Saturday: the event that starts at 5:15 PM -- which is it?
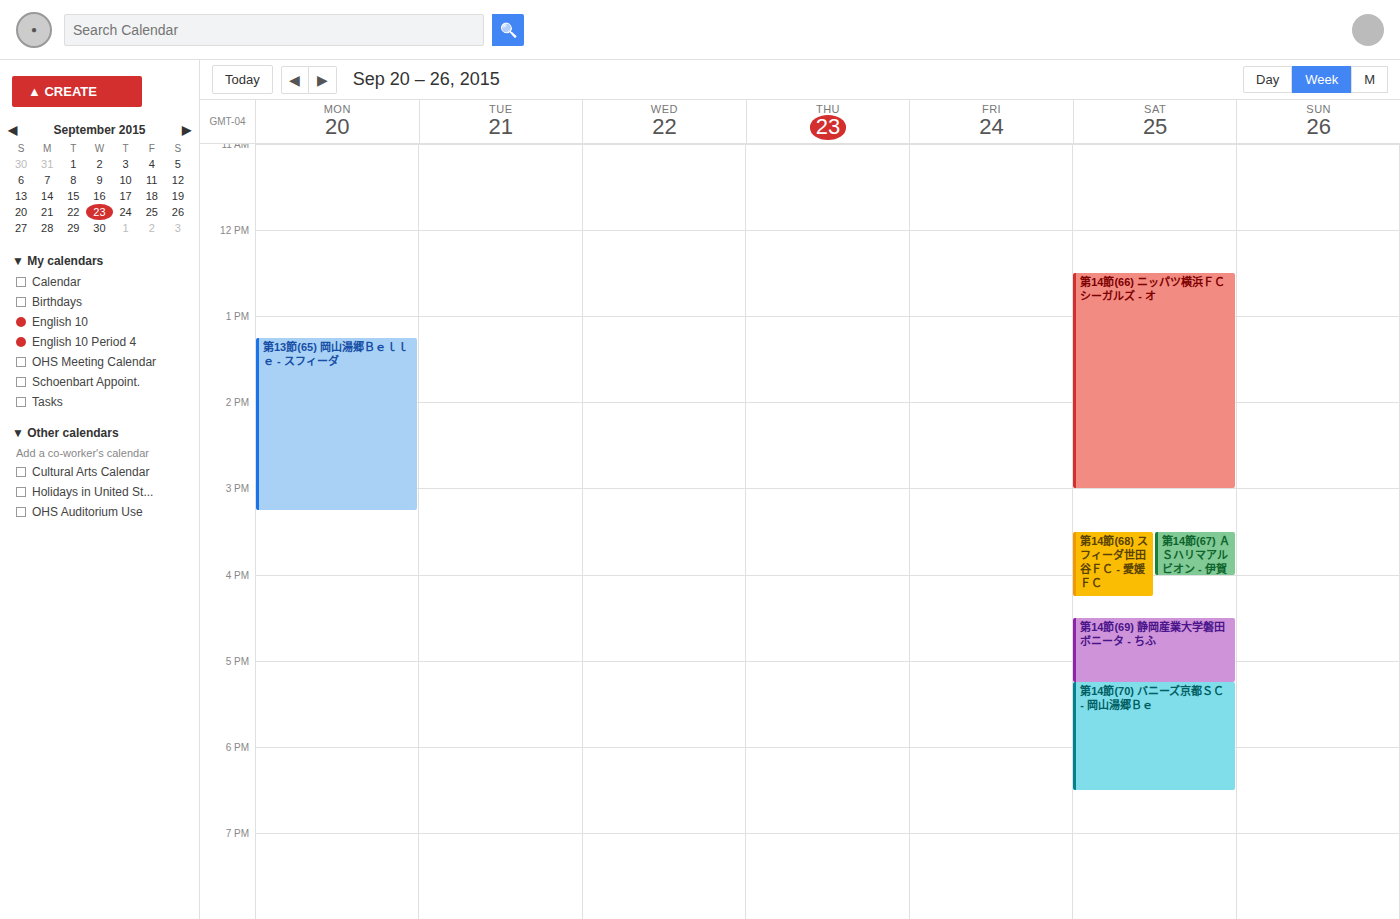
"第14節(70) バニーズ京都ＳＣ - 岡山湯郷Ｂｅ"